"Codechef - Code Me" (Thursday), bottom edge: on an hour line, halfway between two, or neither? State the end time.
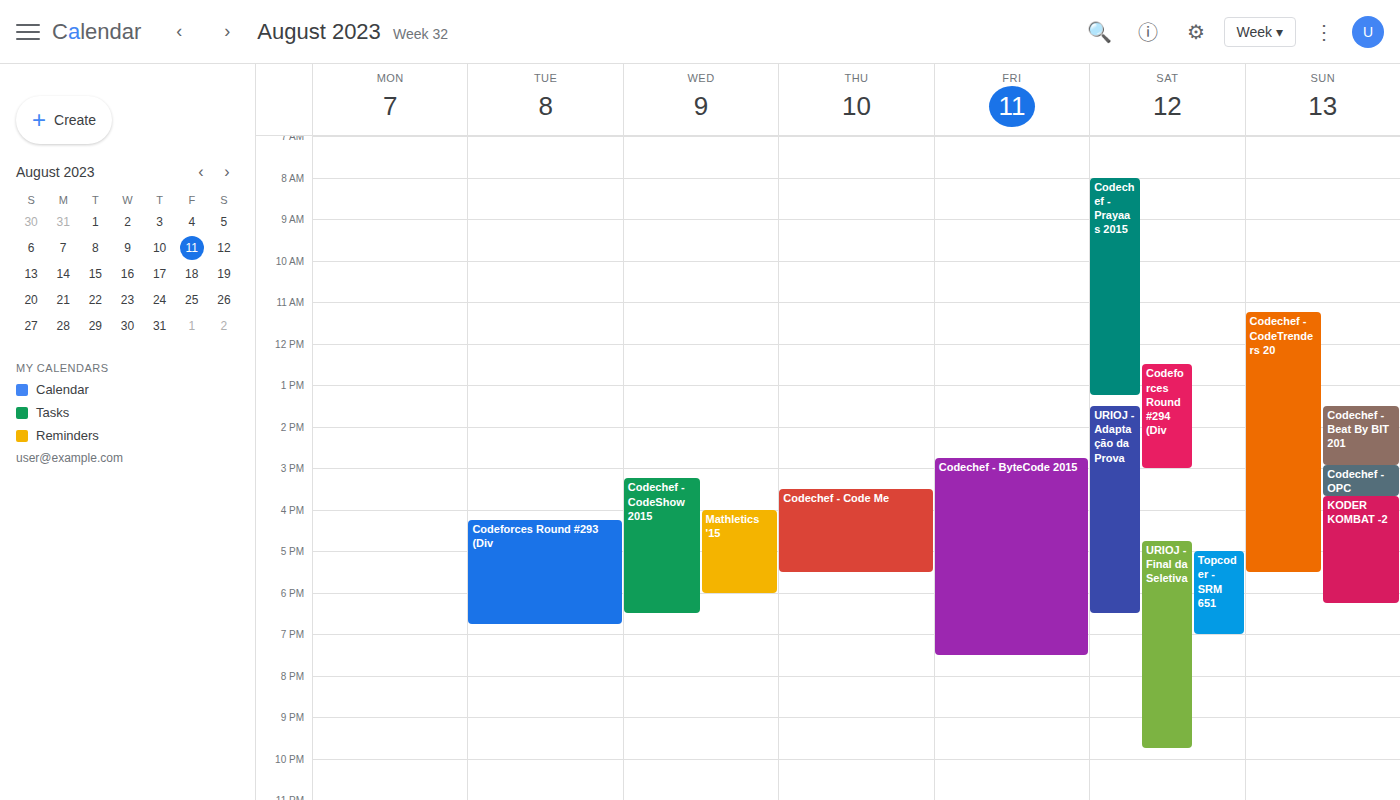
17:30 -- halfway between the 17:00 and 18:00 lines.